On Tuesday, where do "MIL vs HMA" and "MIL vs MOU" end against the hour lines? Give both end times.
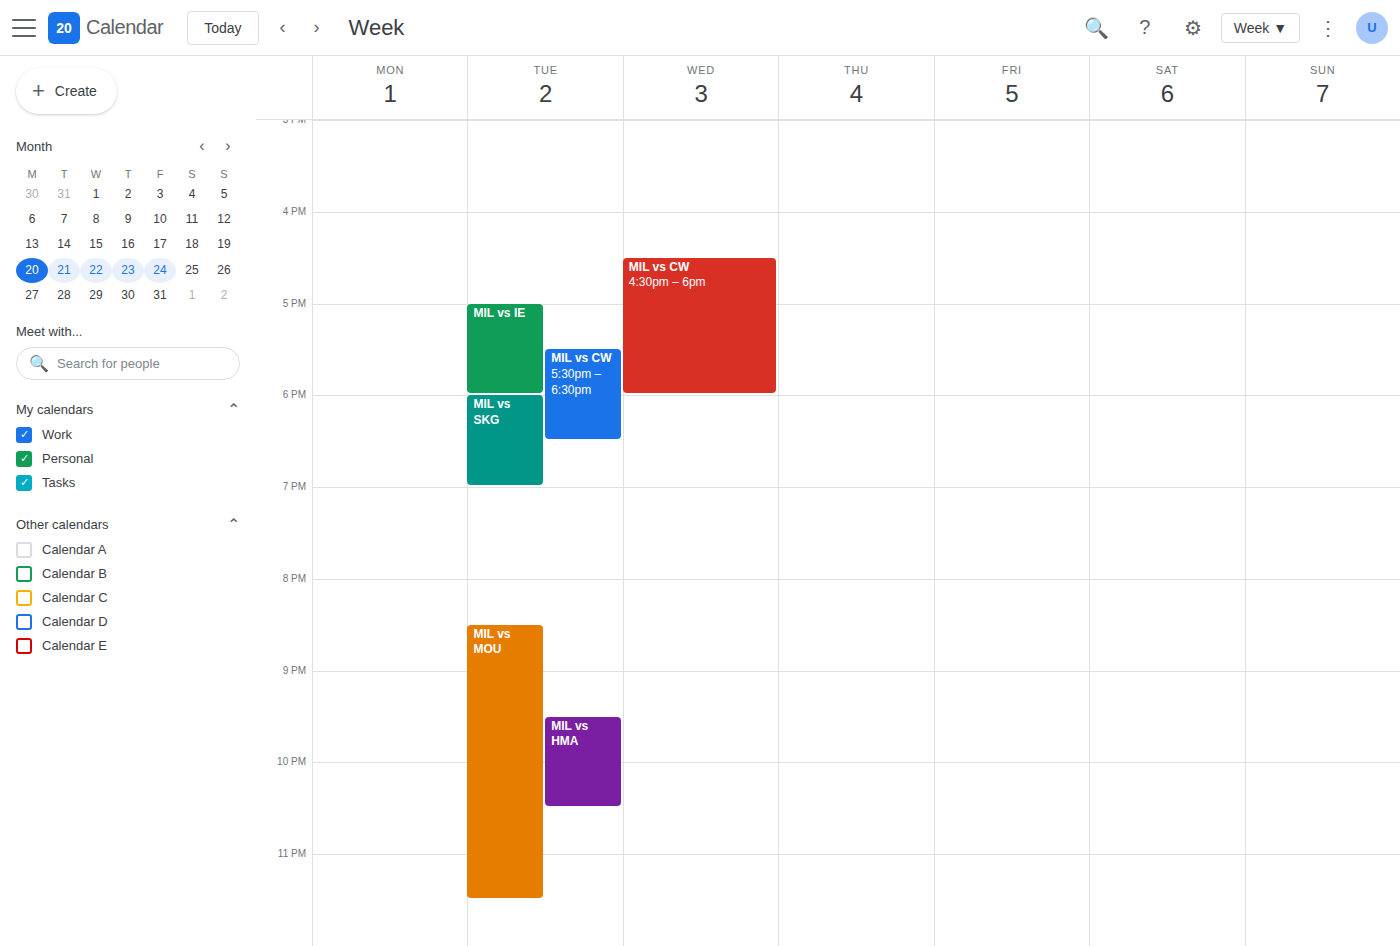
"MIL vs HMA": 10:30 PM, halfway between the 10 PM and 11 PM lines. "MIL vs MOU": 11:30 PM, halfway between the 11 PM and 12 AM lines.